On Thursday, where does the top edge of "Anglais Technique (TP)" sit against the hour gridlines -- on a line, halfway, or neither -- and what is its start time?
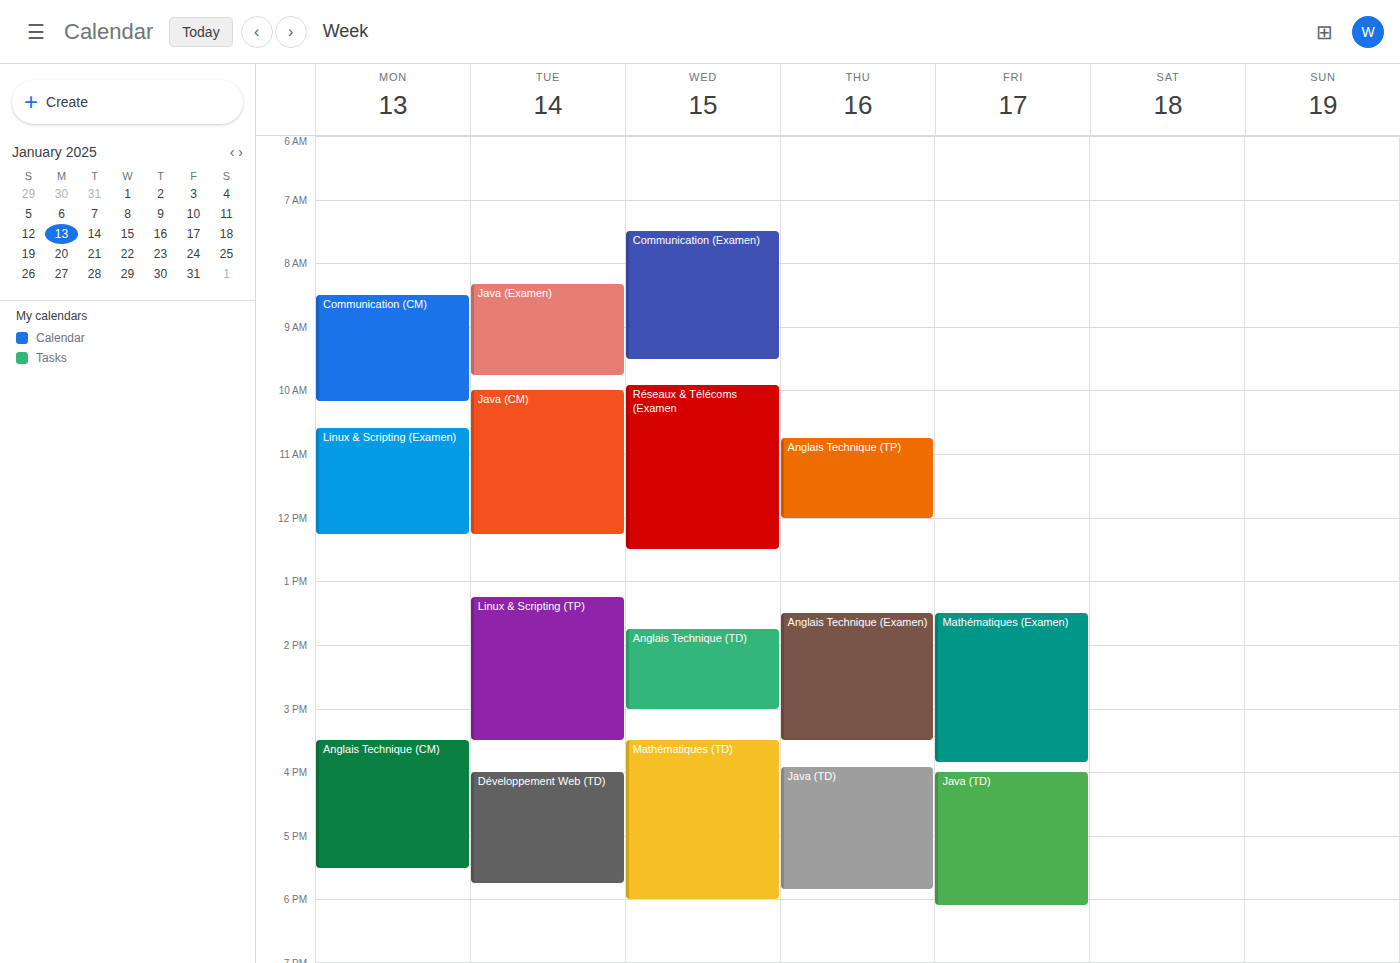
10:45 AM -- neither: three quarters of the way from the 10 AM line to the 11 AM line.